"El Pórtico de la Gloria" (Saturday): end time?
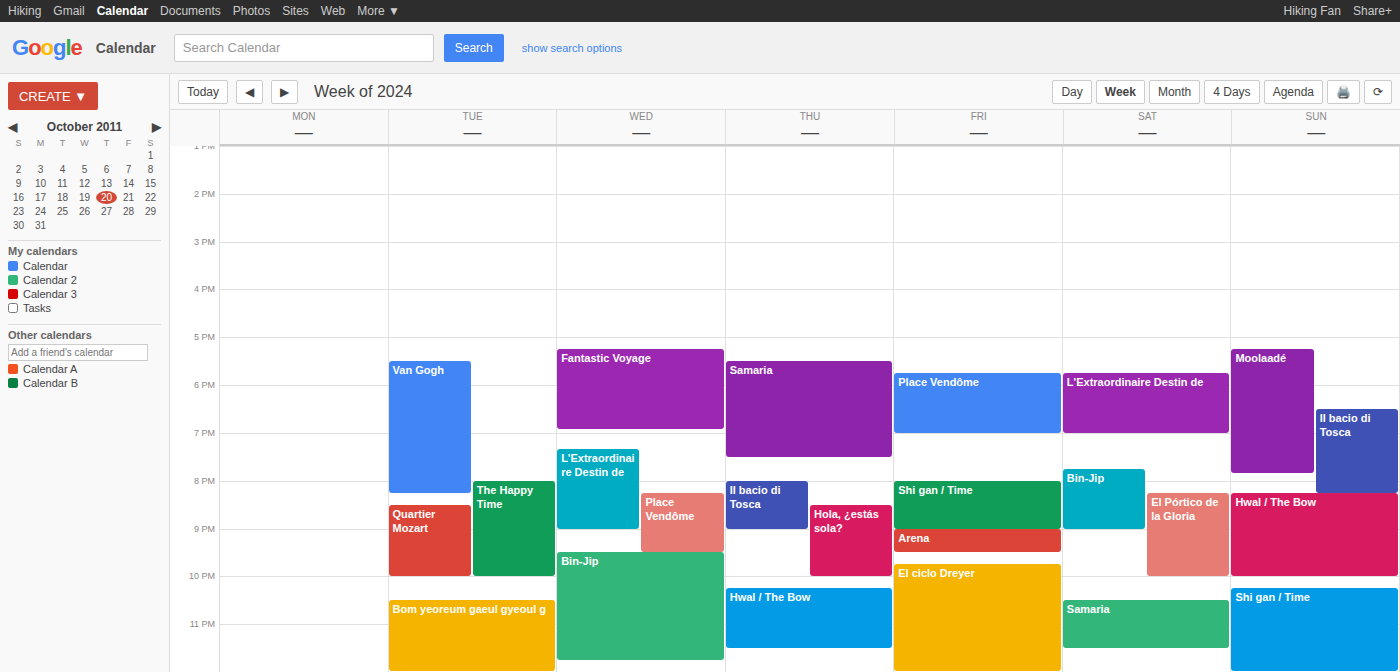
10:00 PM